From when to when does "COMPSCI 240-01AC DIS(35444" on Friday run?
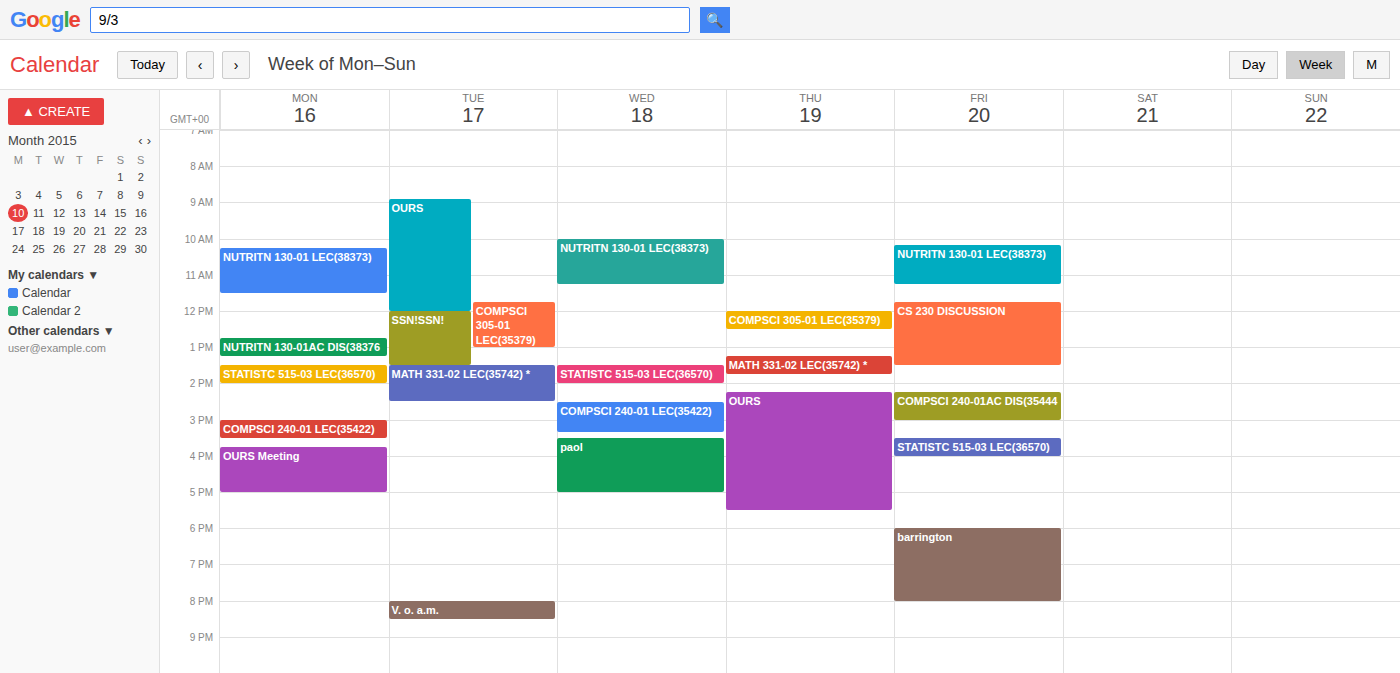
2:15 PM to 3:00 PM